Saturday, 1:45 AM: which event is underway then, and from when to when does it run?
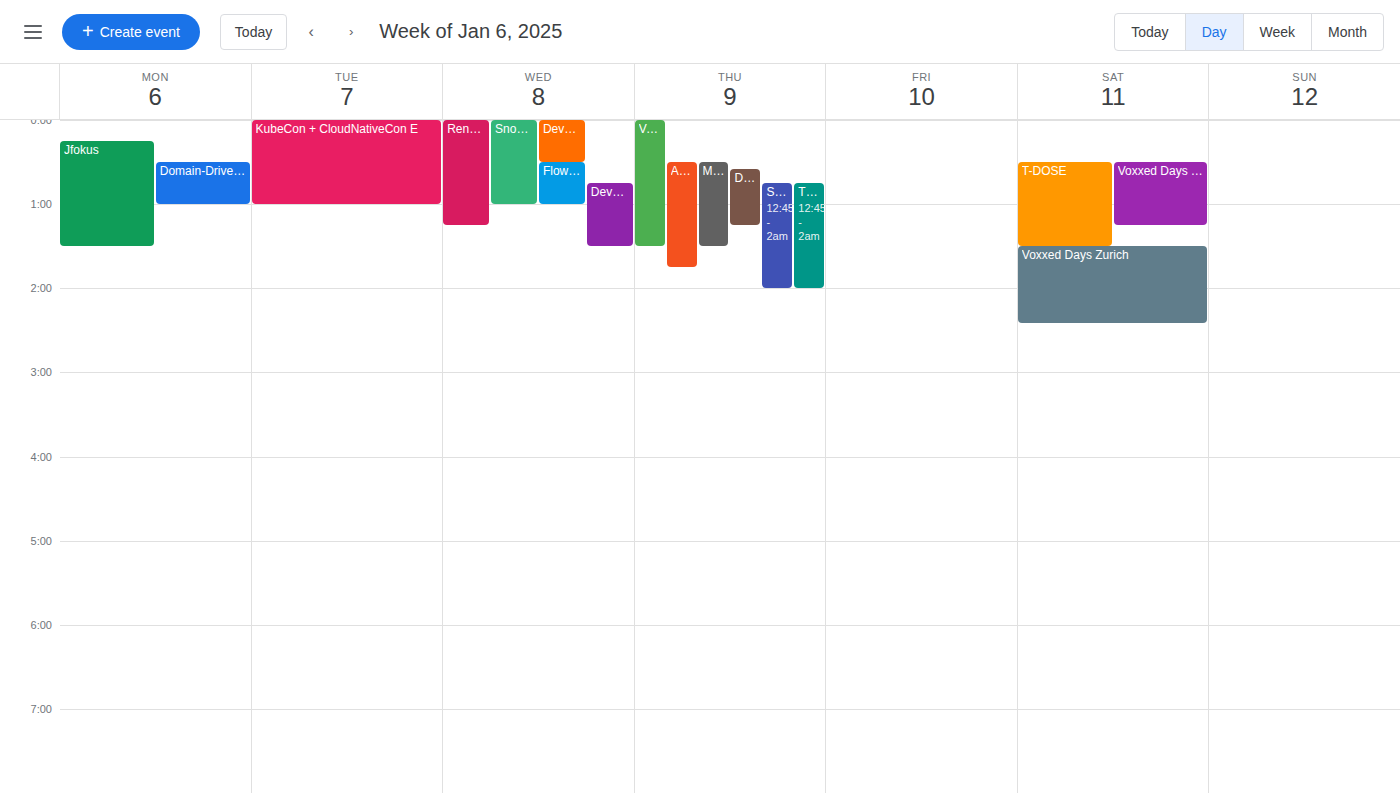
"Voxxed Days Zurich", 1:30 AM to 2:25 AM